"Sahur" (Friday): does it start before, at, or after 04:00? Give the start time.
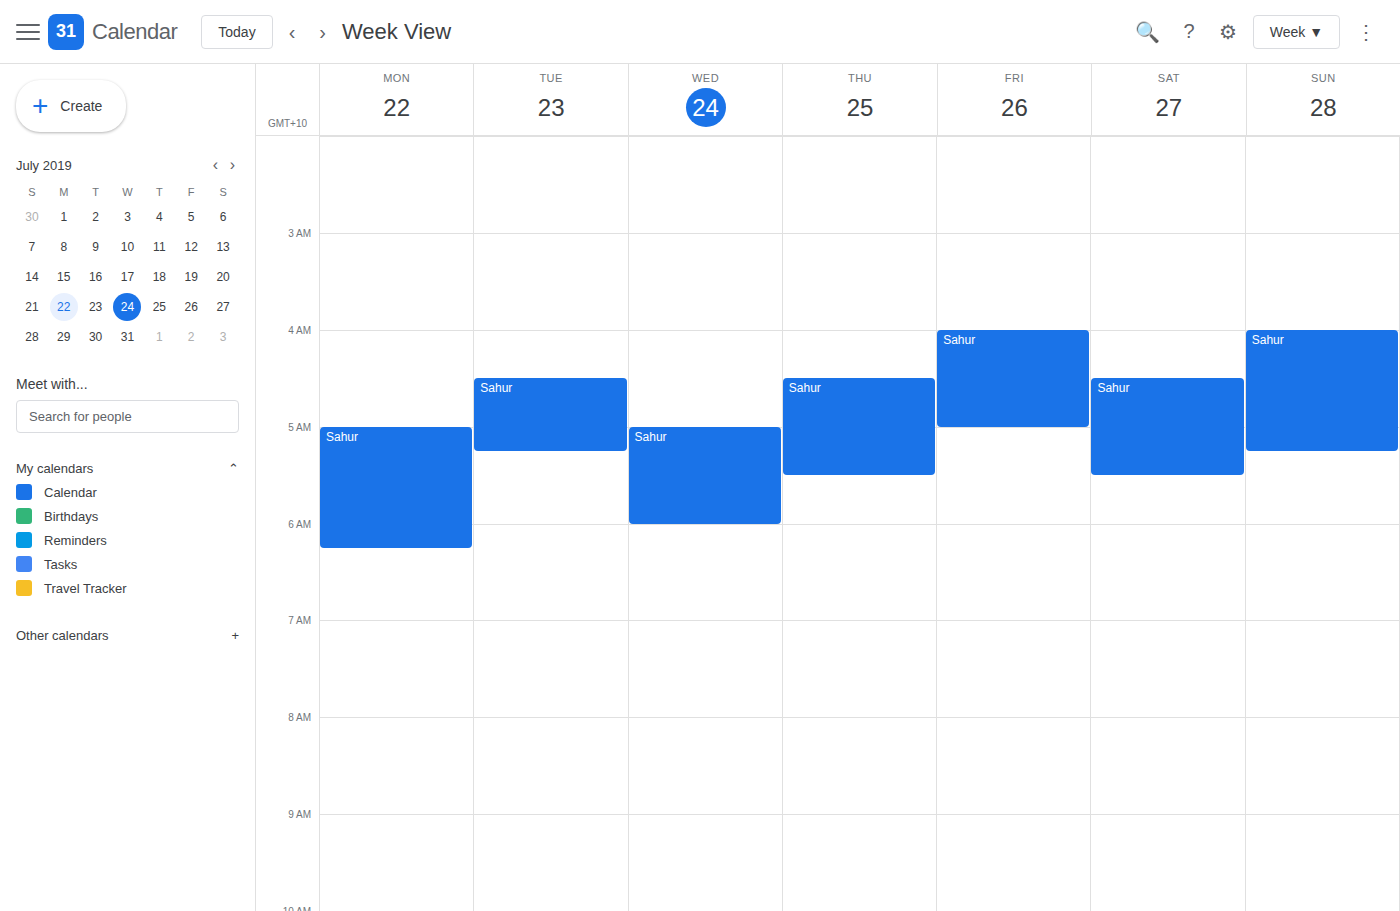
04:00 -- exactly at 04:00, on the 04:00 line.